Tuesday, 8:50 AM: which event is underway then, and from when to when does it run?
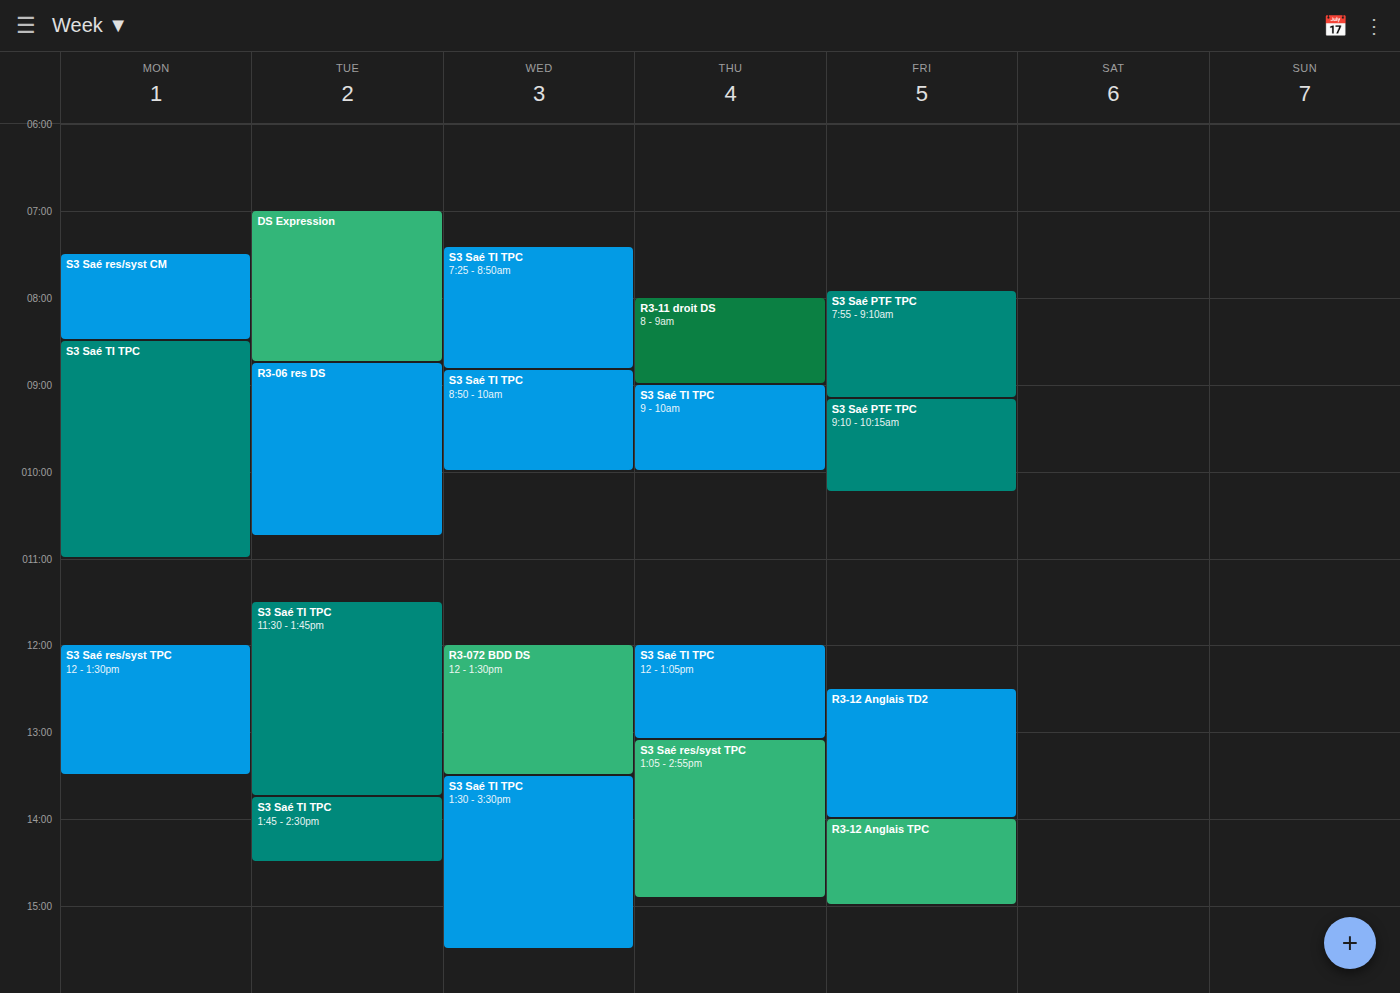
"R3-06 res DS", 8:45 AM to 10:45 AM